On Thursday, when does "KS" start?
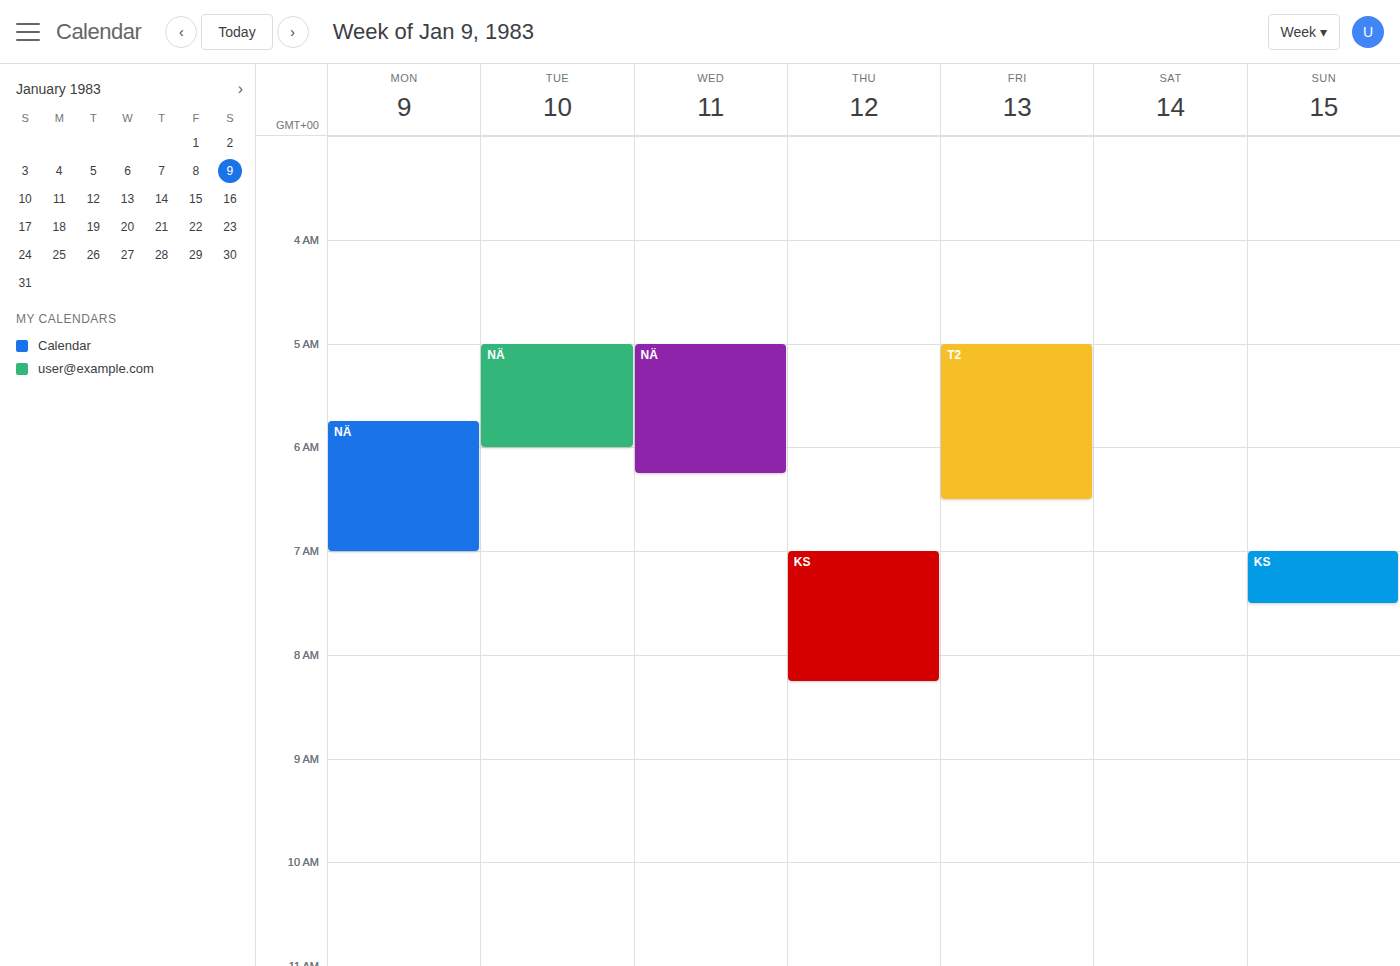
7:00 AM